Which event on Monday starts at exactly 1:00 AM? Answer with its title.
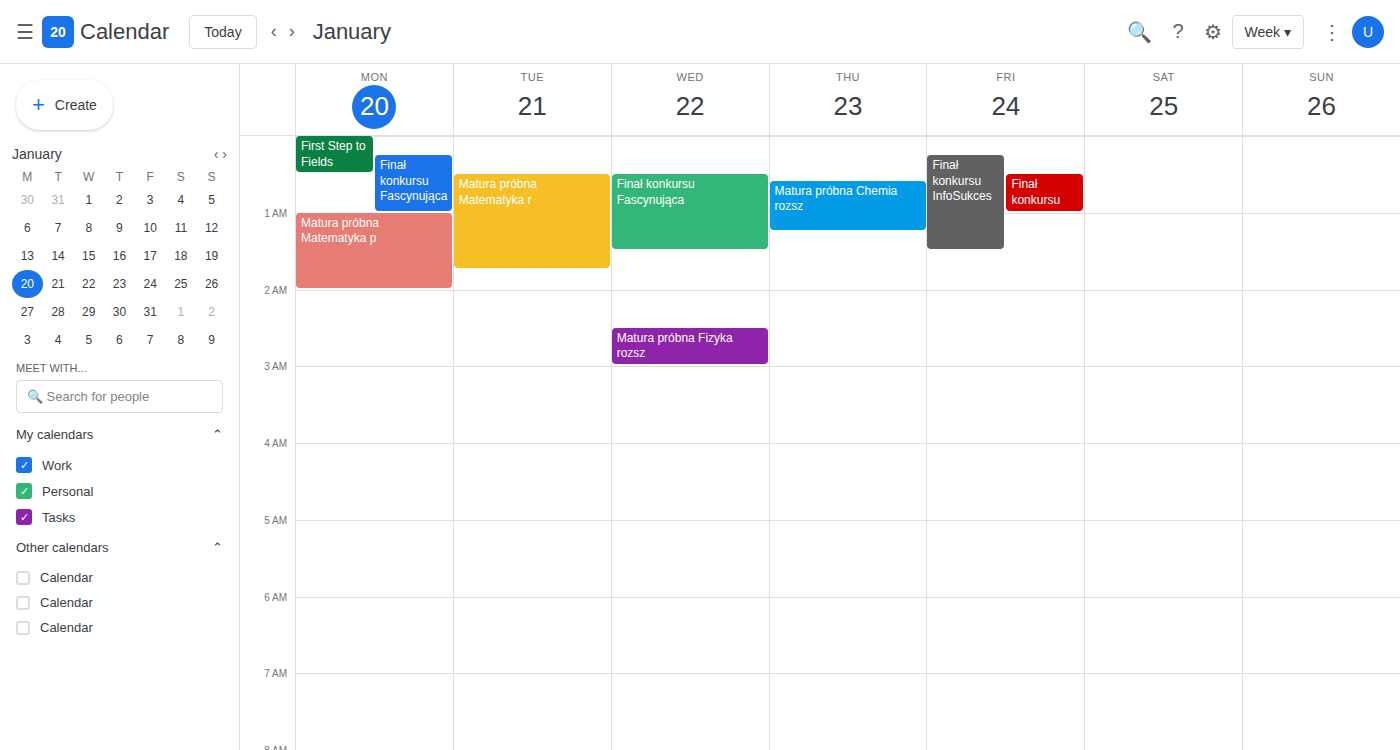
"Matura próbna Matematyka p"